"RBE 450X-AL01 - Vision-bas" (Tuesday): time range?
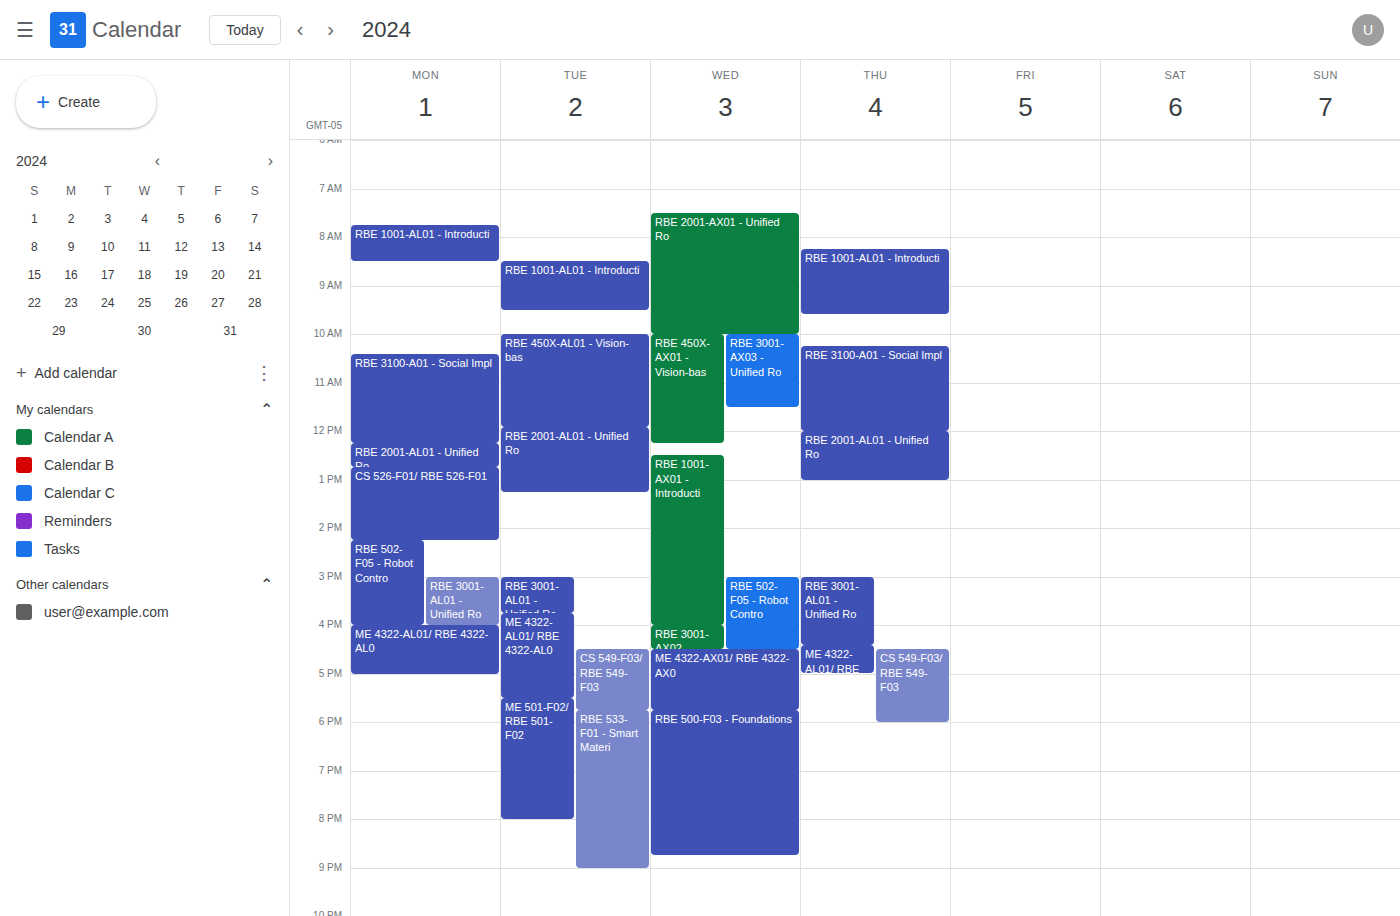
10:00 AM to 11:55 AM